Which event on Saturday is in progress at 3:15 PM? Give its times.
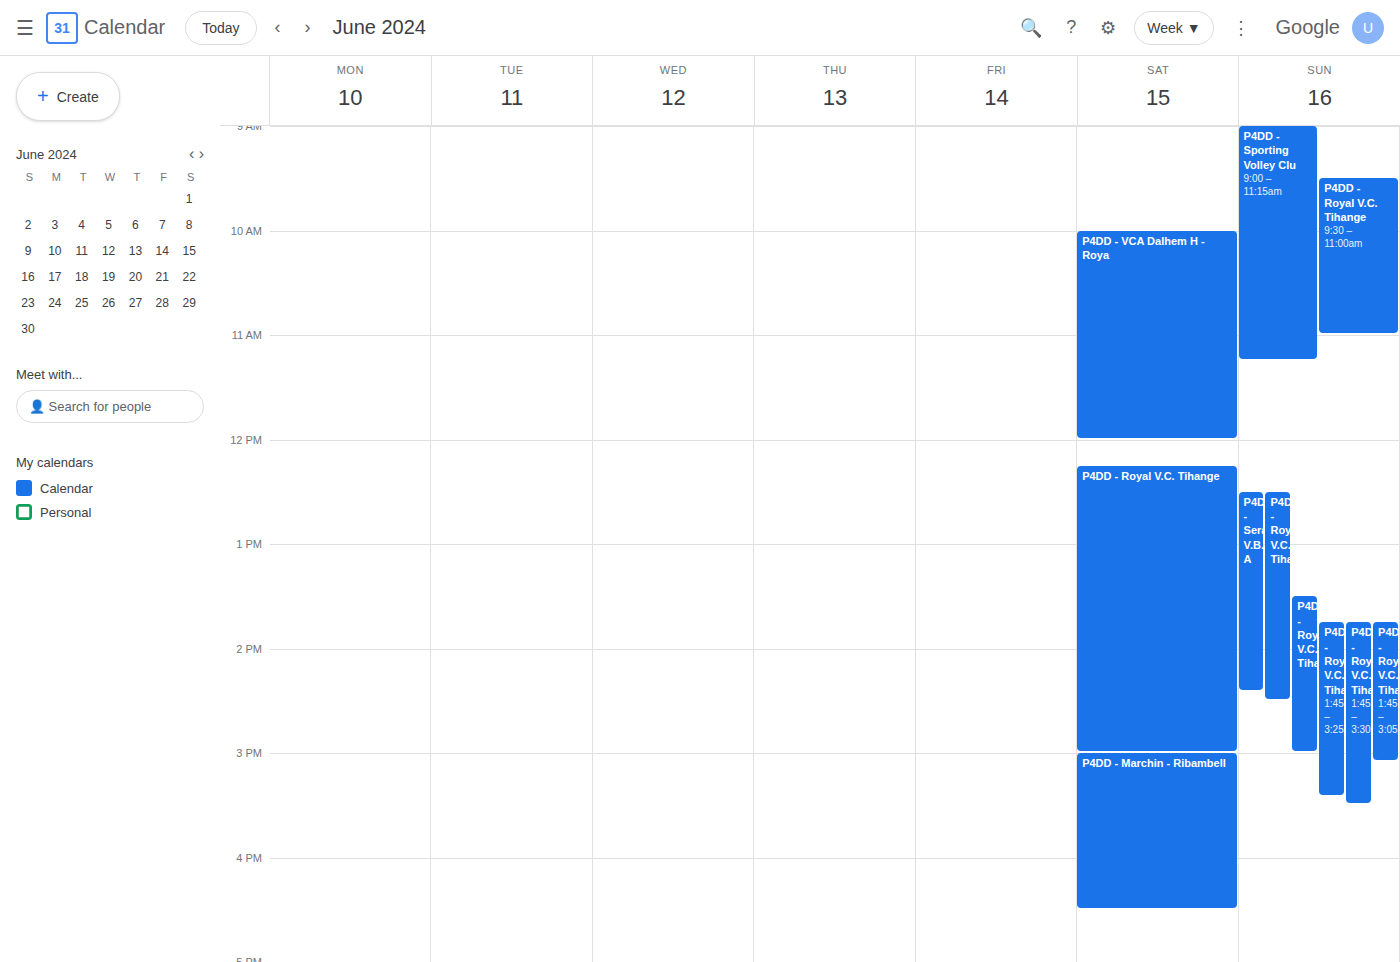
"P4DD - Marchin - Ribambell", 3:00 PM to 4:30 PM